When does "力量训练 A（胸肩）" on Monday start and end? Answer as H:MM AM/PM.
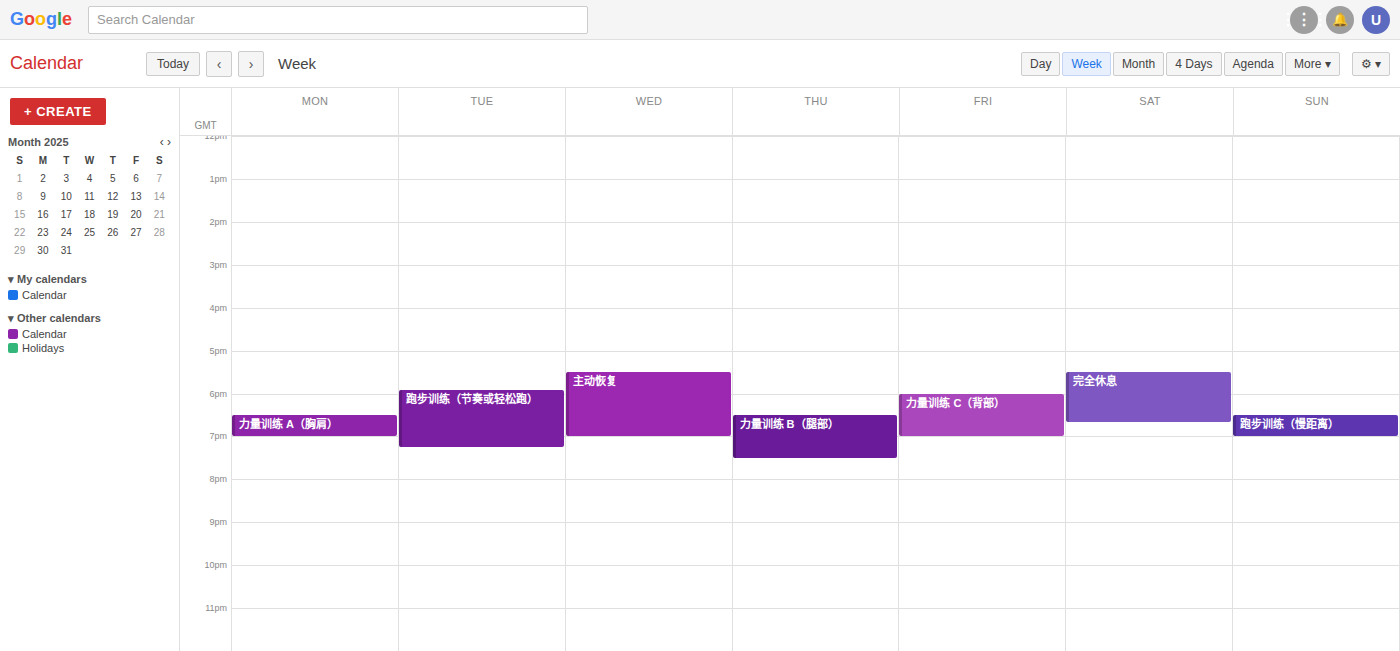
6:30 PM to 7:00 PM